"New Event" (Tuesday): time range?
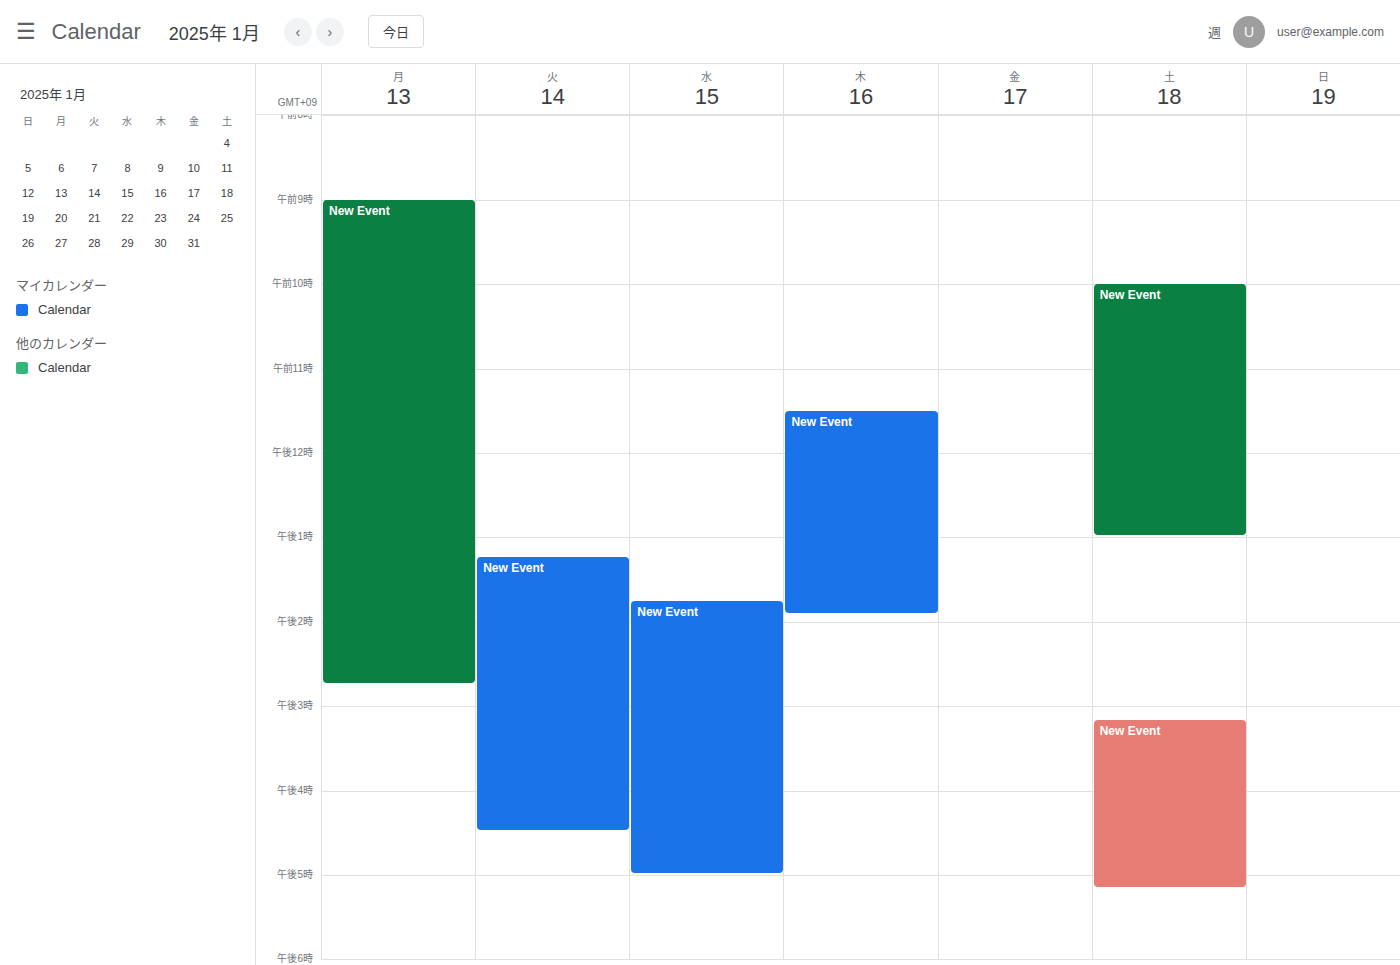
1:15 PM to 4:30 PM